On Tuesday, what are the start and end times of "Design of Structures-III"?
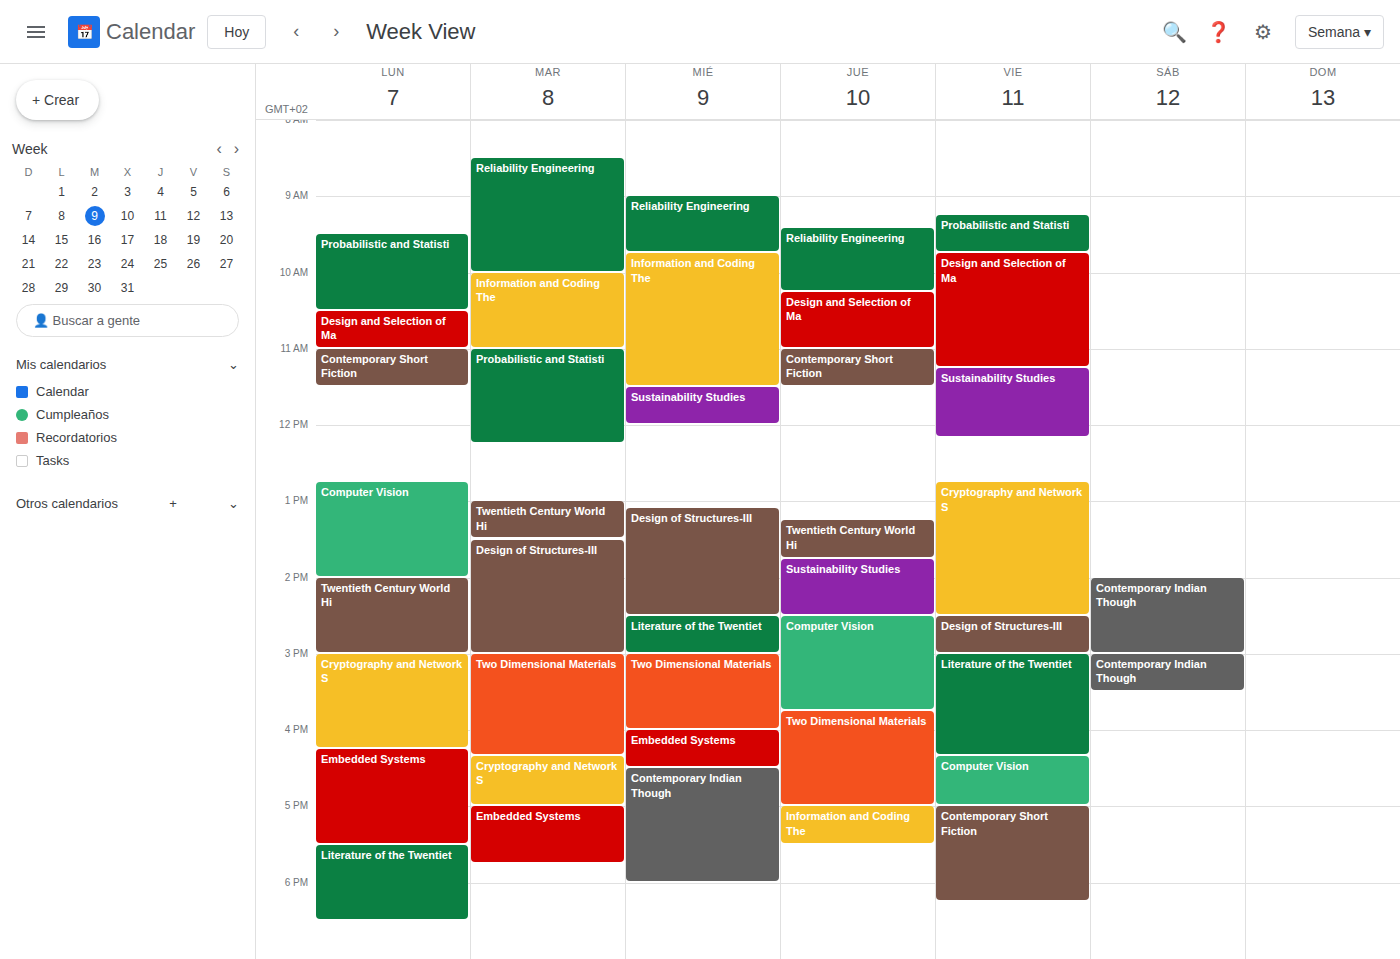
13:30 to 15:00